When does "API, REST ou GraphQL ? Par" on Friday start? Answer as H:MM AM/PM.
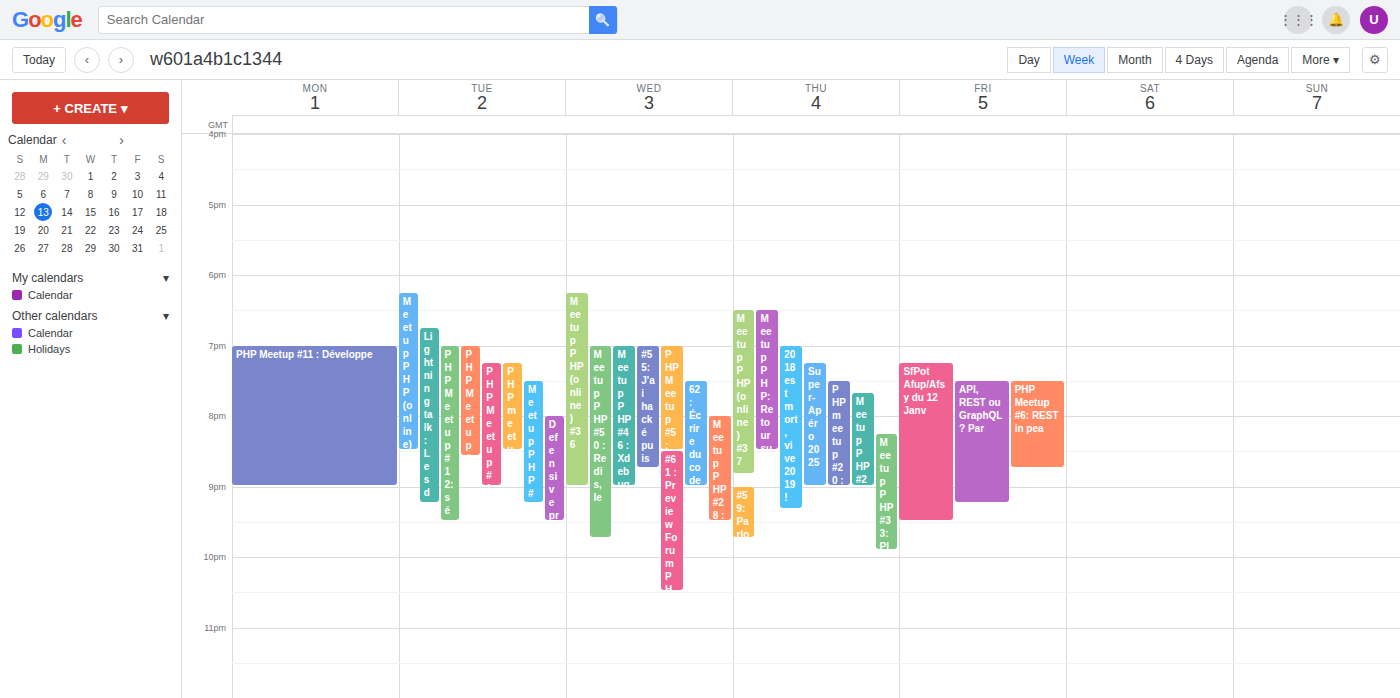
7:30 PM